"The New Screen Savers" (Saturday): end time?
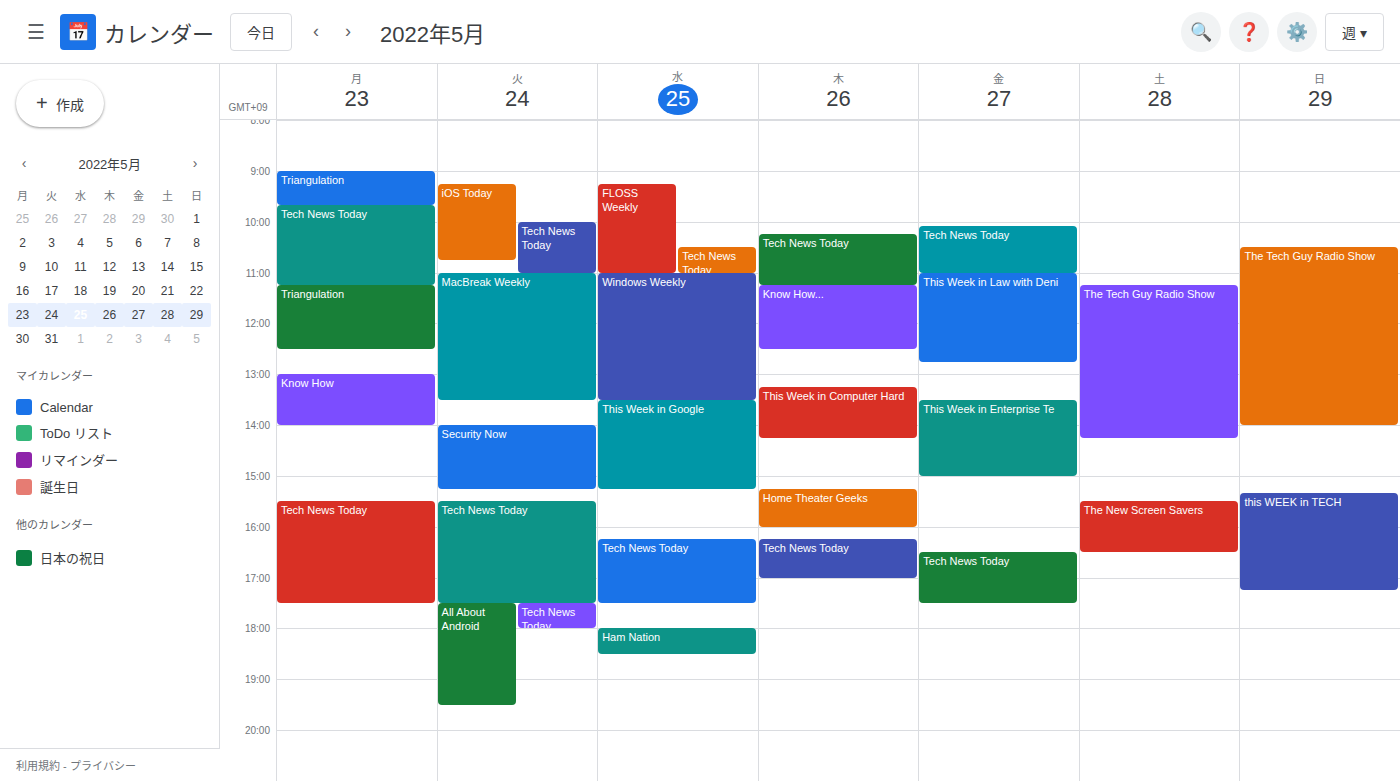
4:30 PM